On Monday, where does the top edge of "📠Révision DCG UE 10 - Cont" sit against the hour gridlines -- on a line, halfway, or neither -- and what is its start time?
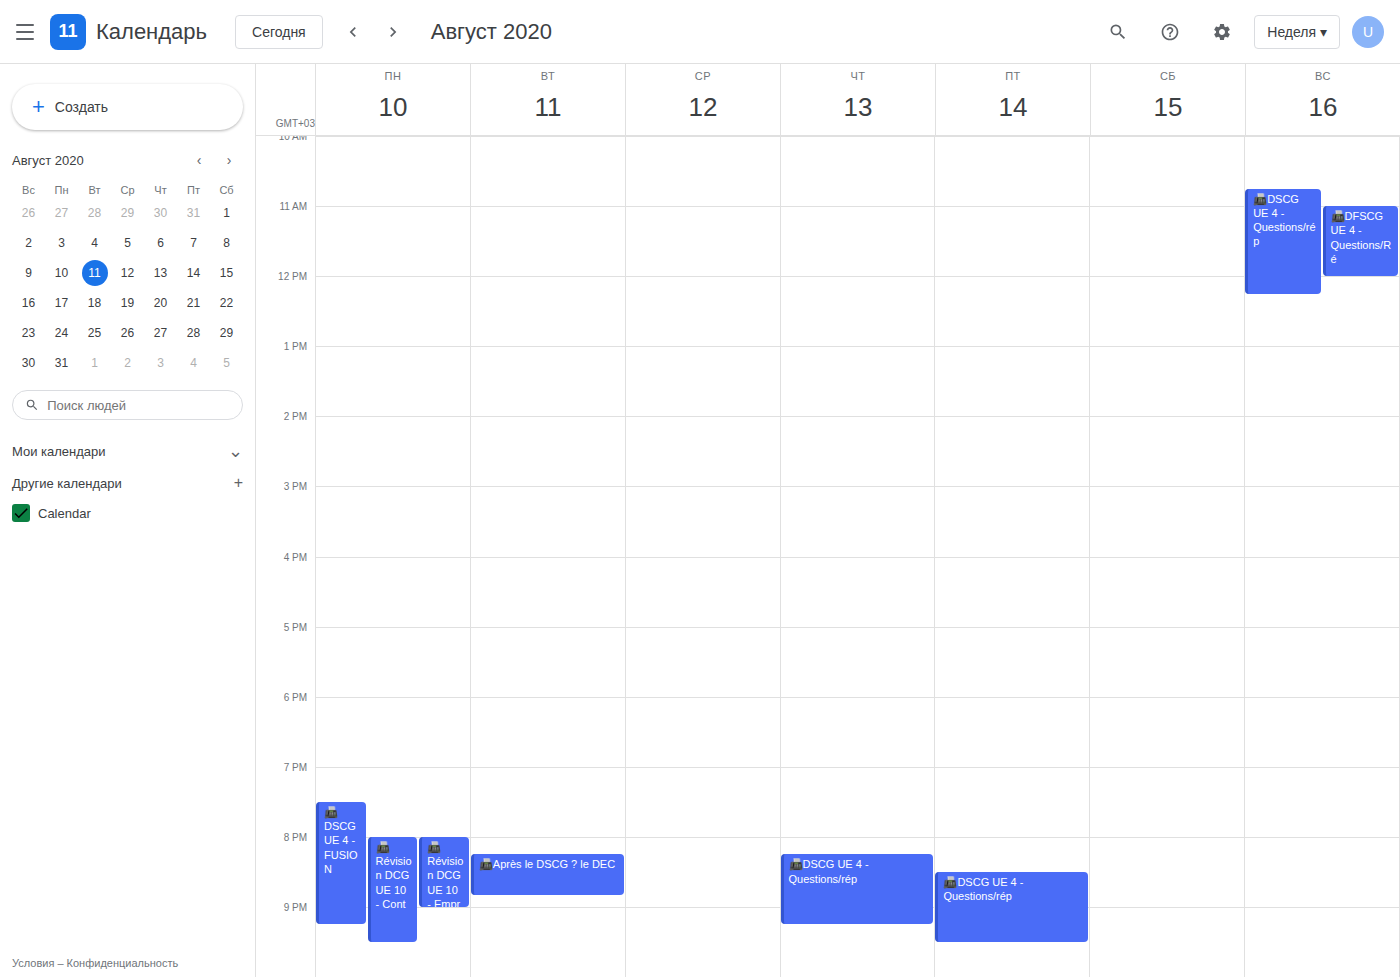
8:00 PM -- exactly on the 8 PM line.